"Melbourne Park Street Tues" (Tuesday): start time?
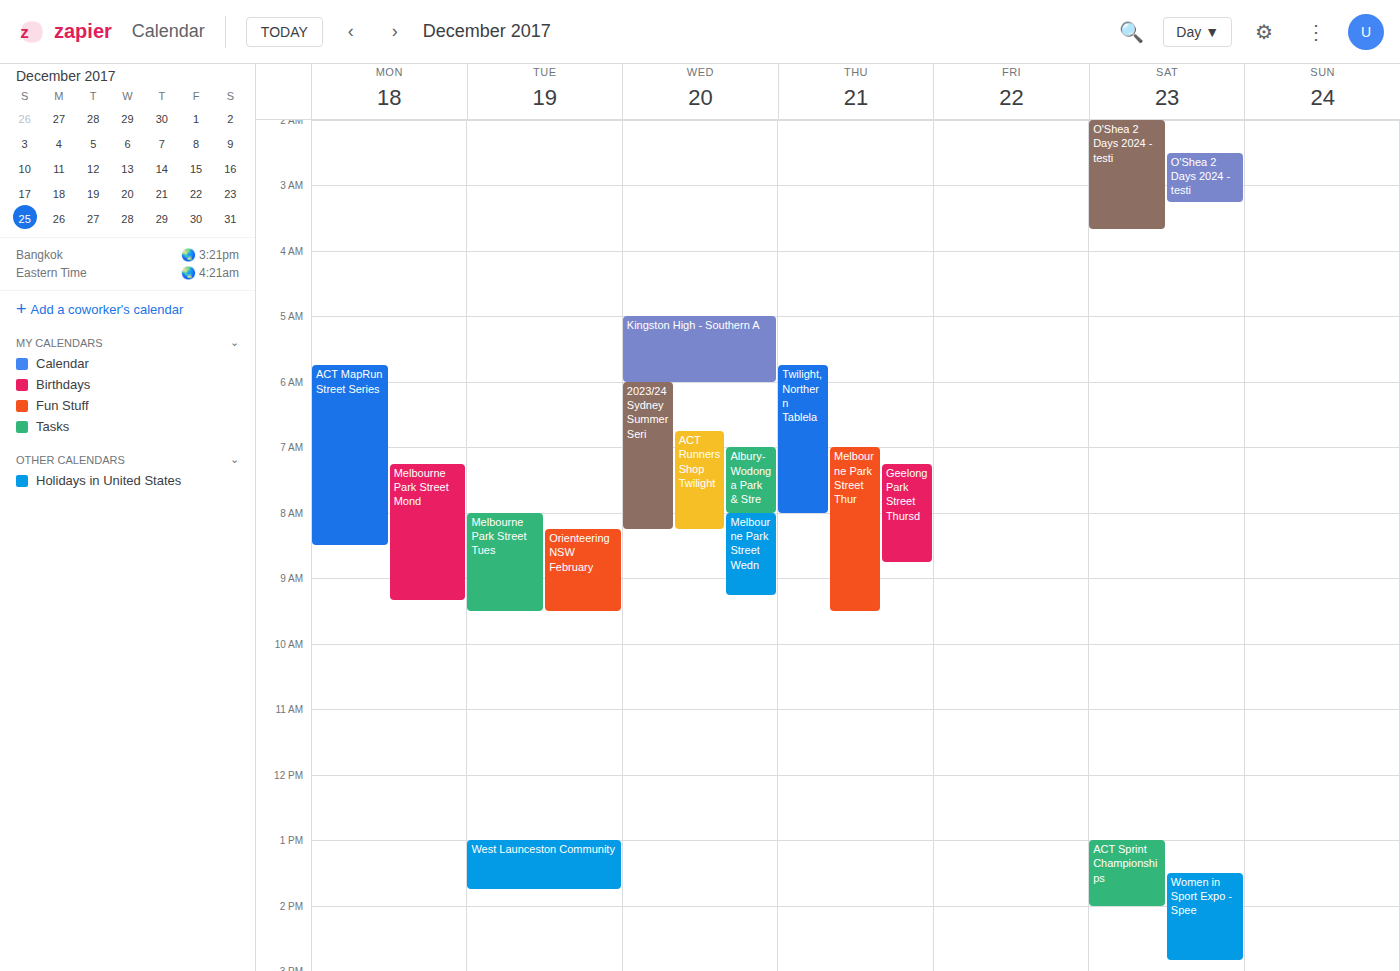
8:00 AM